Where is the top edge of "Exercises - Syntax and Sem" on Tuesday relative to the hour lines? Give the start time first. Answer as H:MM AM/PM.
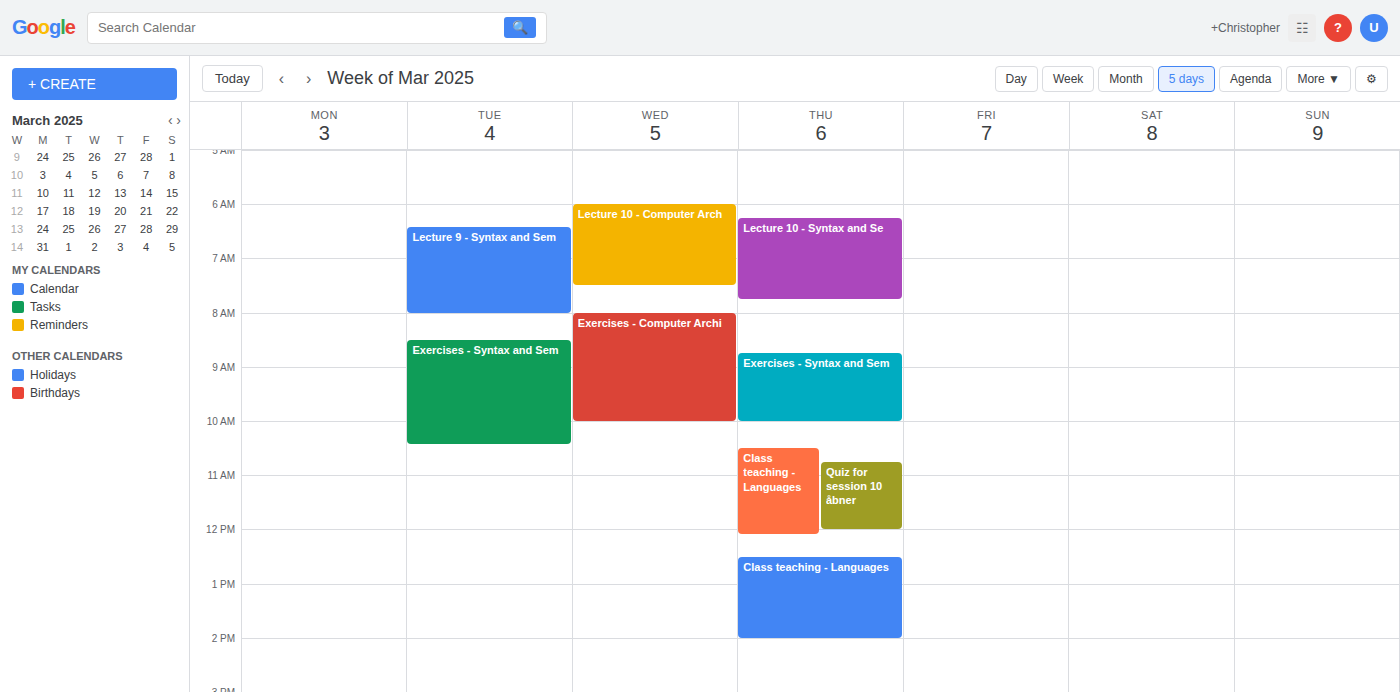
8:30 AM -- halfway between the 8 AM and 9 AM lines.